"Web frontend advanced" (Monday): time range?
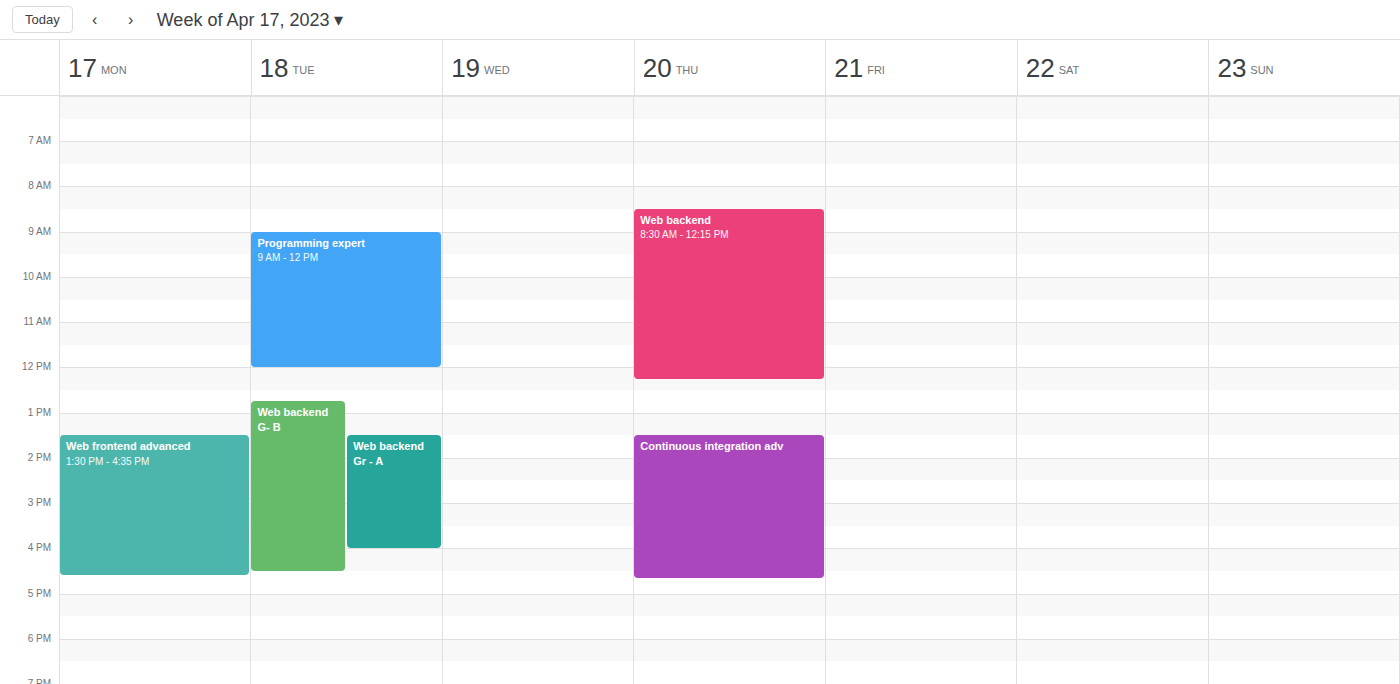
1:30 PM to 4:35 PM